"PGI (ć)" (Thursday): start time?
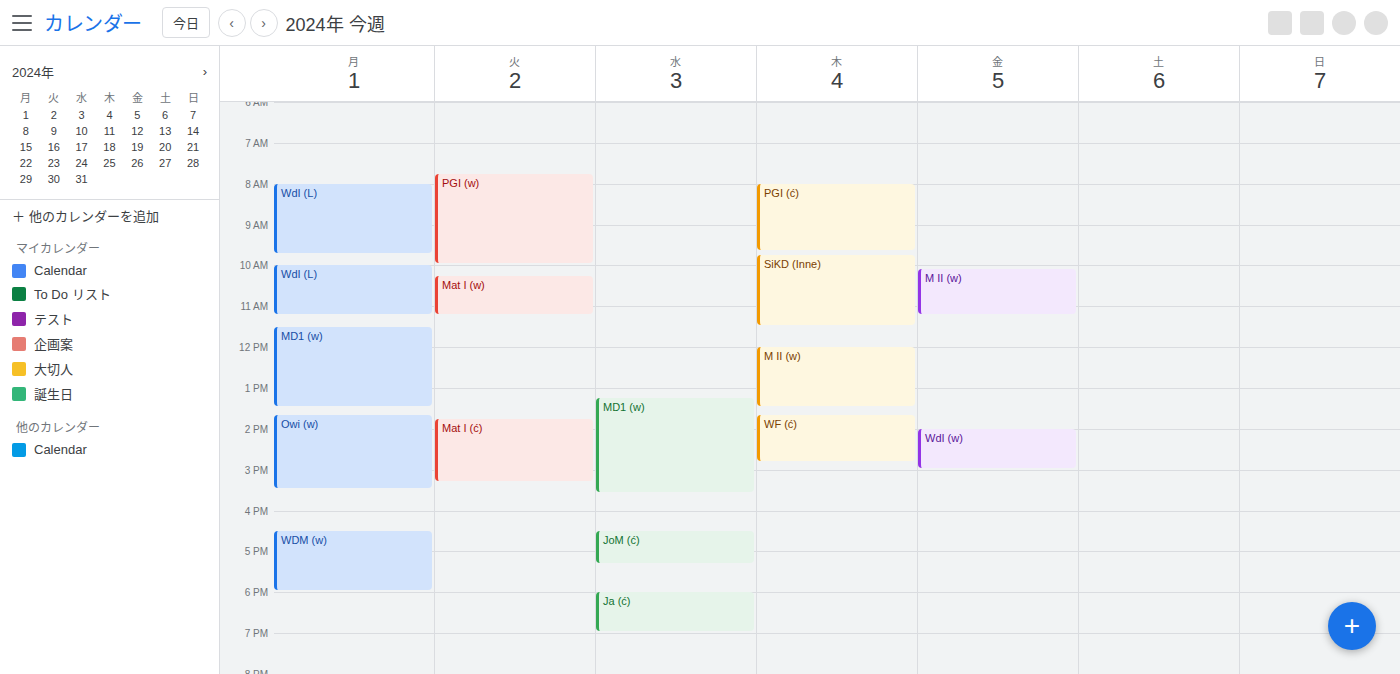
8:00 AM